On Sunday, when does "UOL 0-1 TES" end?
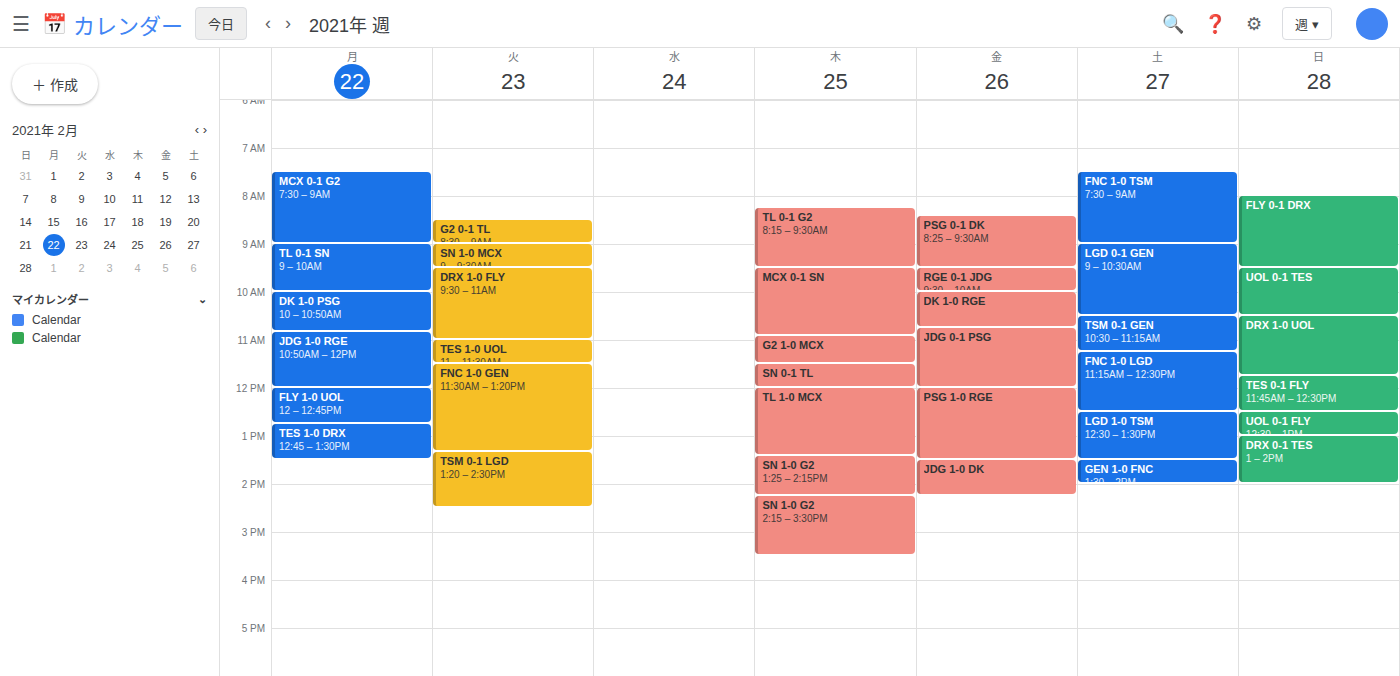
10:30 AM